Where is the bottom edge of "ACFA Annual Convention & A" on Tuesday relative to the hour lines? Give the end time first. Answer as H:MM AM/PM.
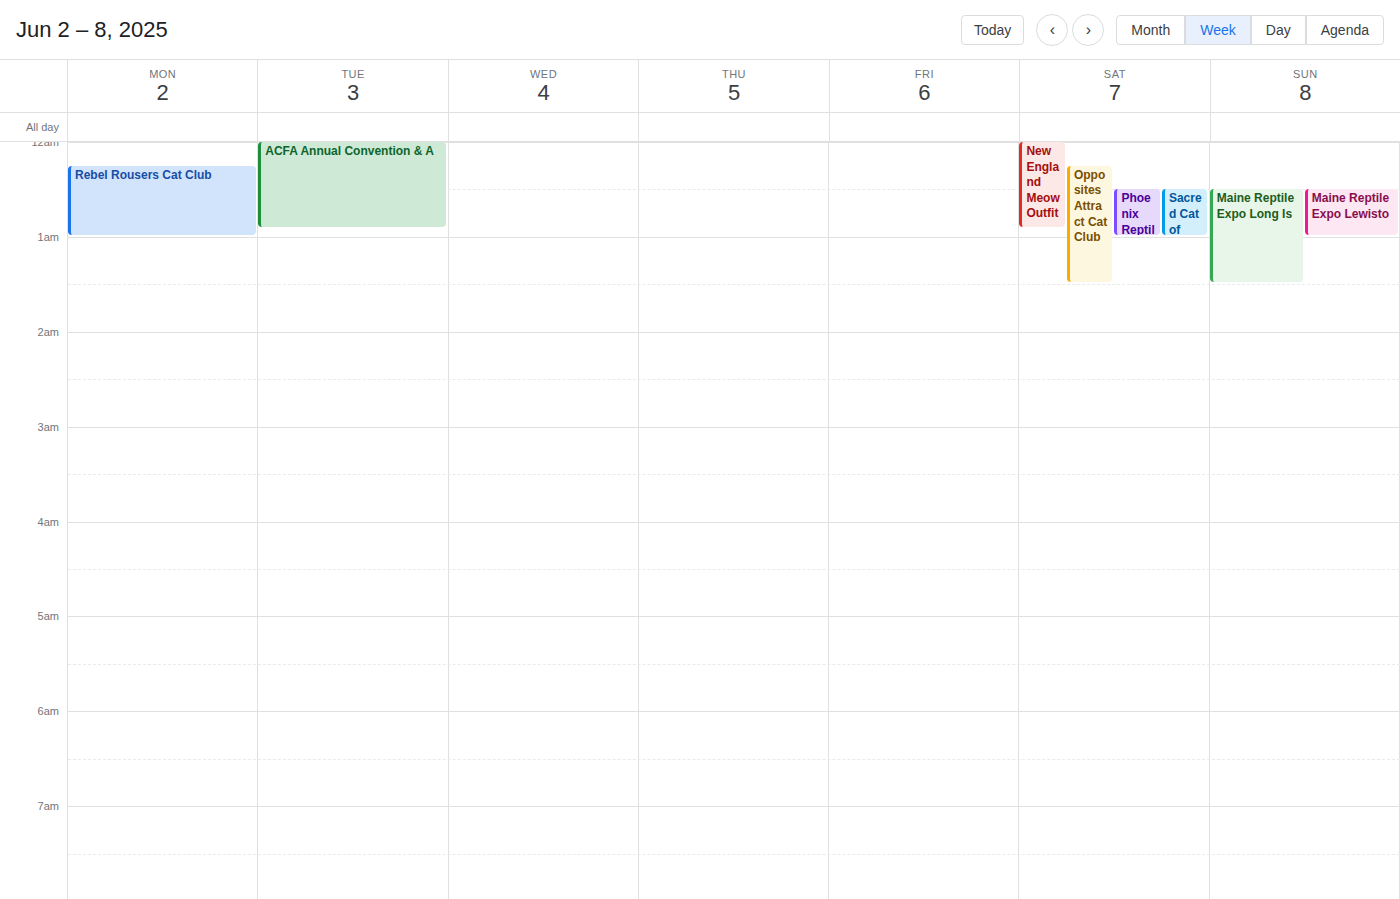
12:55 AM -- neither: 55 minutes below the 12 AM line and 5 minutes above the 1 AM line.